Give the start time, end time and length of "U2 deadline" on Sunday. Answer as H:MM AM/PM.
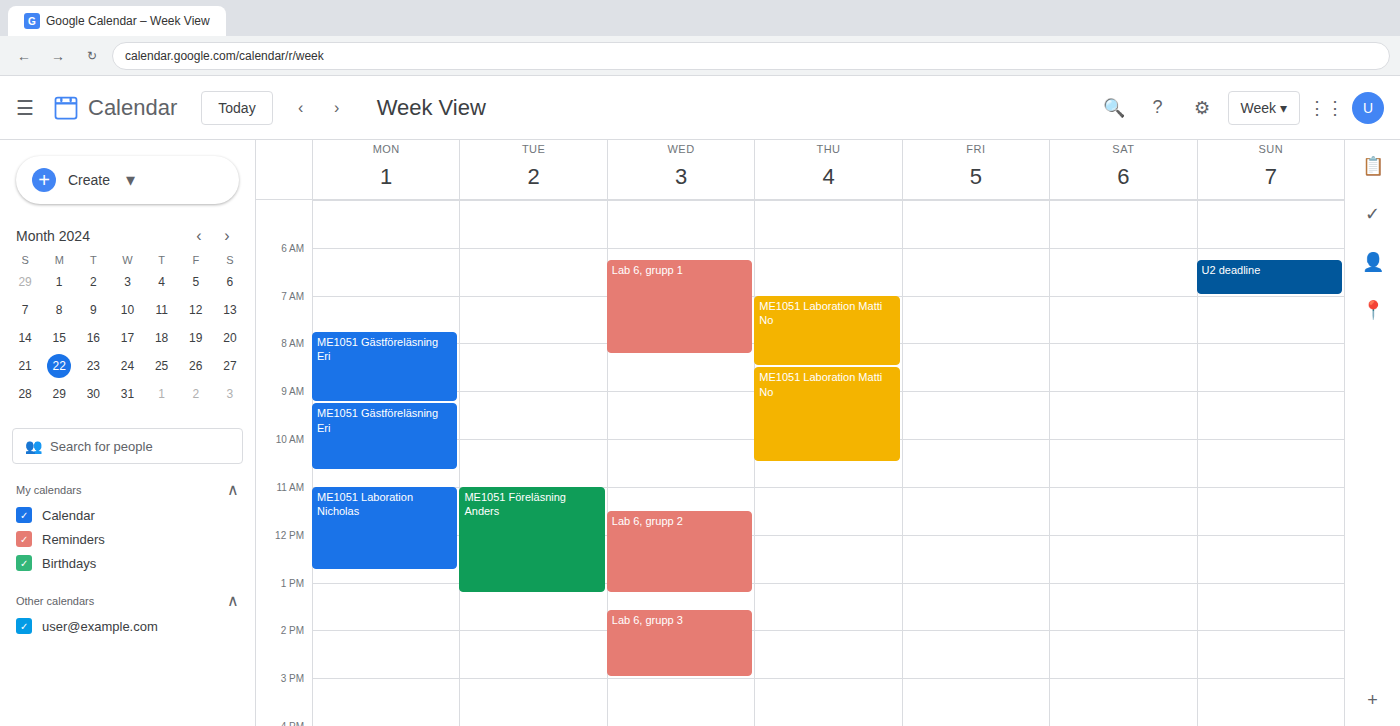
6:15 AM to 7:00 AM, 45 minutes